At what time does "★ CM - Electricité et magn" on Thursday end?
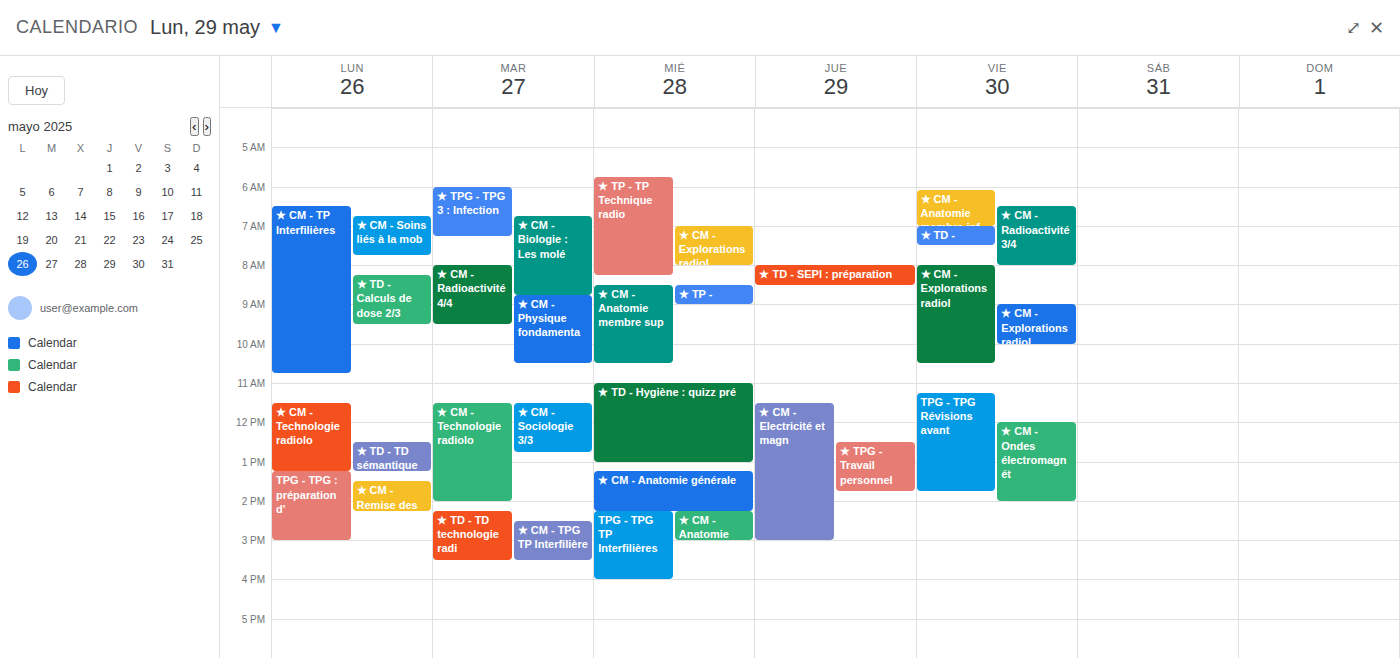
3:00 PM